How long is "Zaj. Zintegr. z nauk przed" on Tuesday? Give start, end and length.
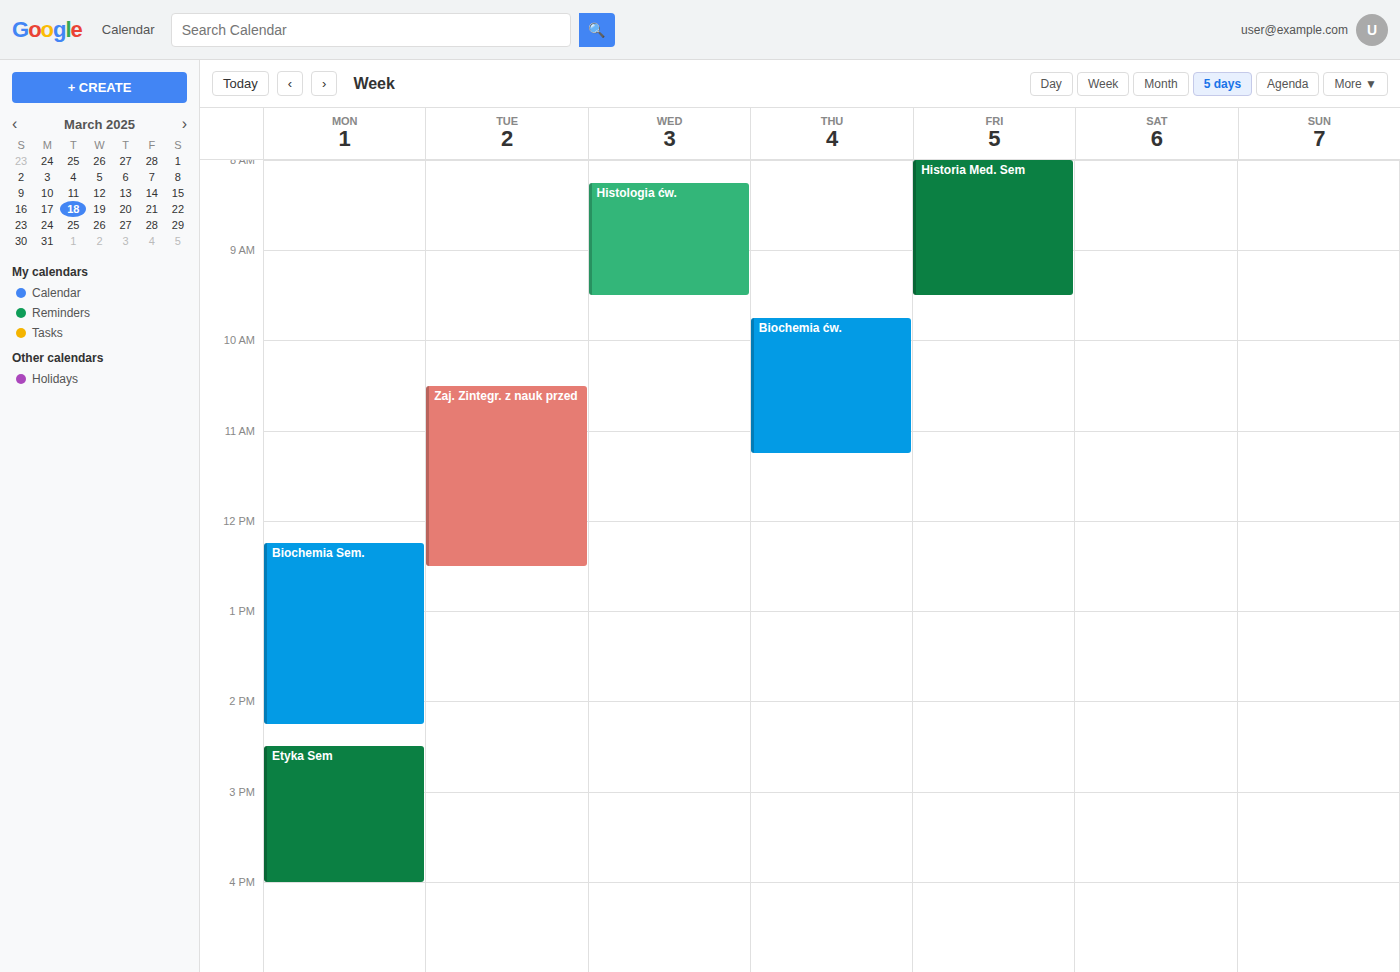
10:30 AM to 12:30 PM, 2 hours